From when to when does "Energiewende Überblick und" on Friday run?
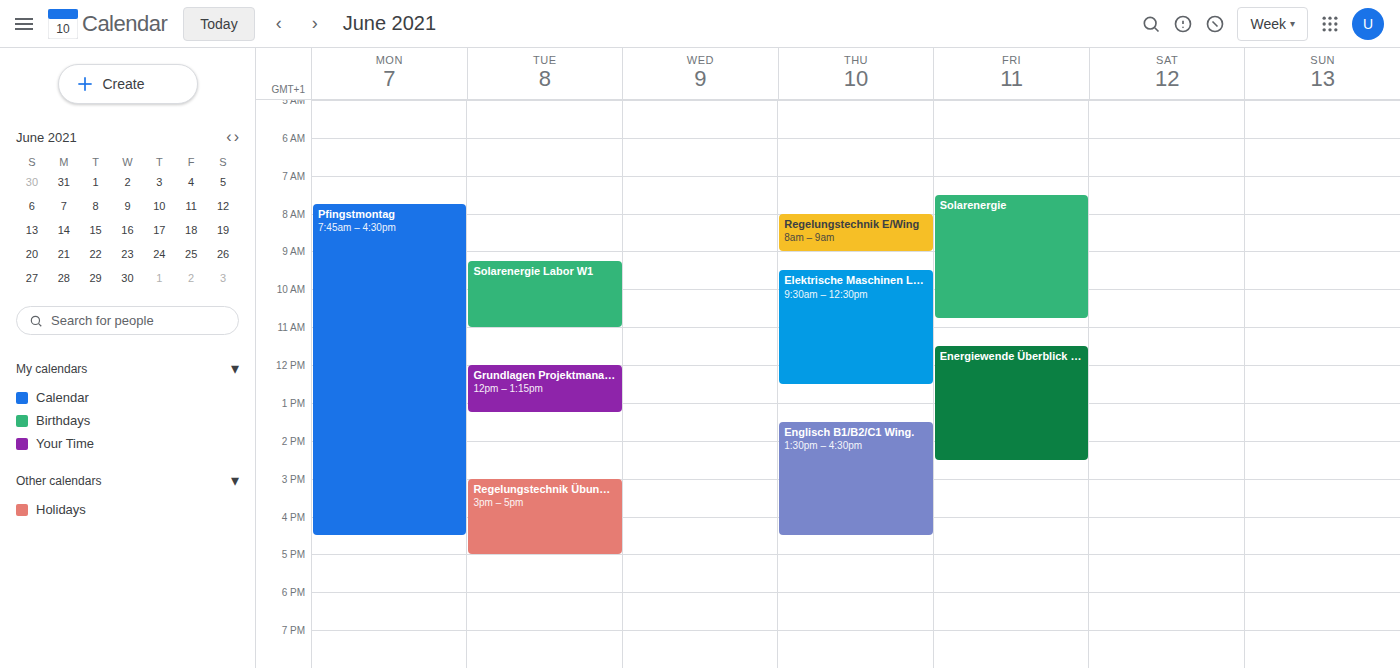
11:30 AM to 2:30 PM